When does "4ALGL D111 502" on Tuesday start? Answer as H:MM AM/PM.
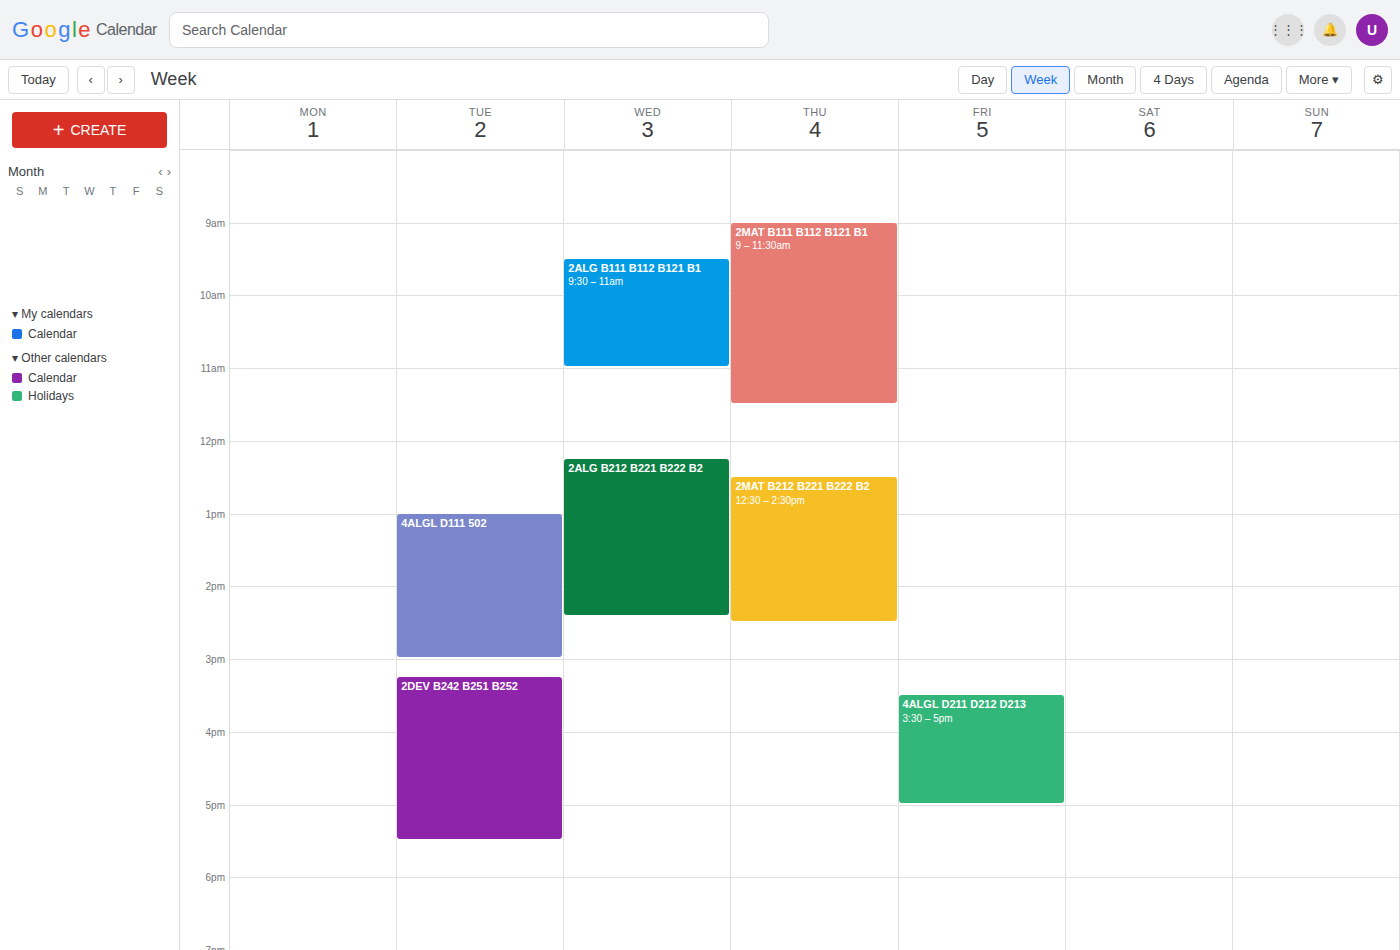
1:00 PM